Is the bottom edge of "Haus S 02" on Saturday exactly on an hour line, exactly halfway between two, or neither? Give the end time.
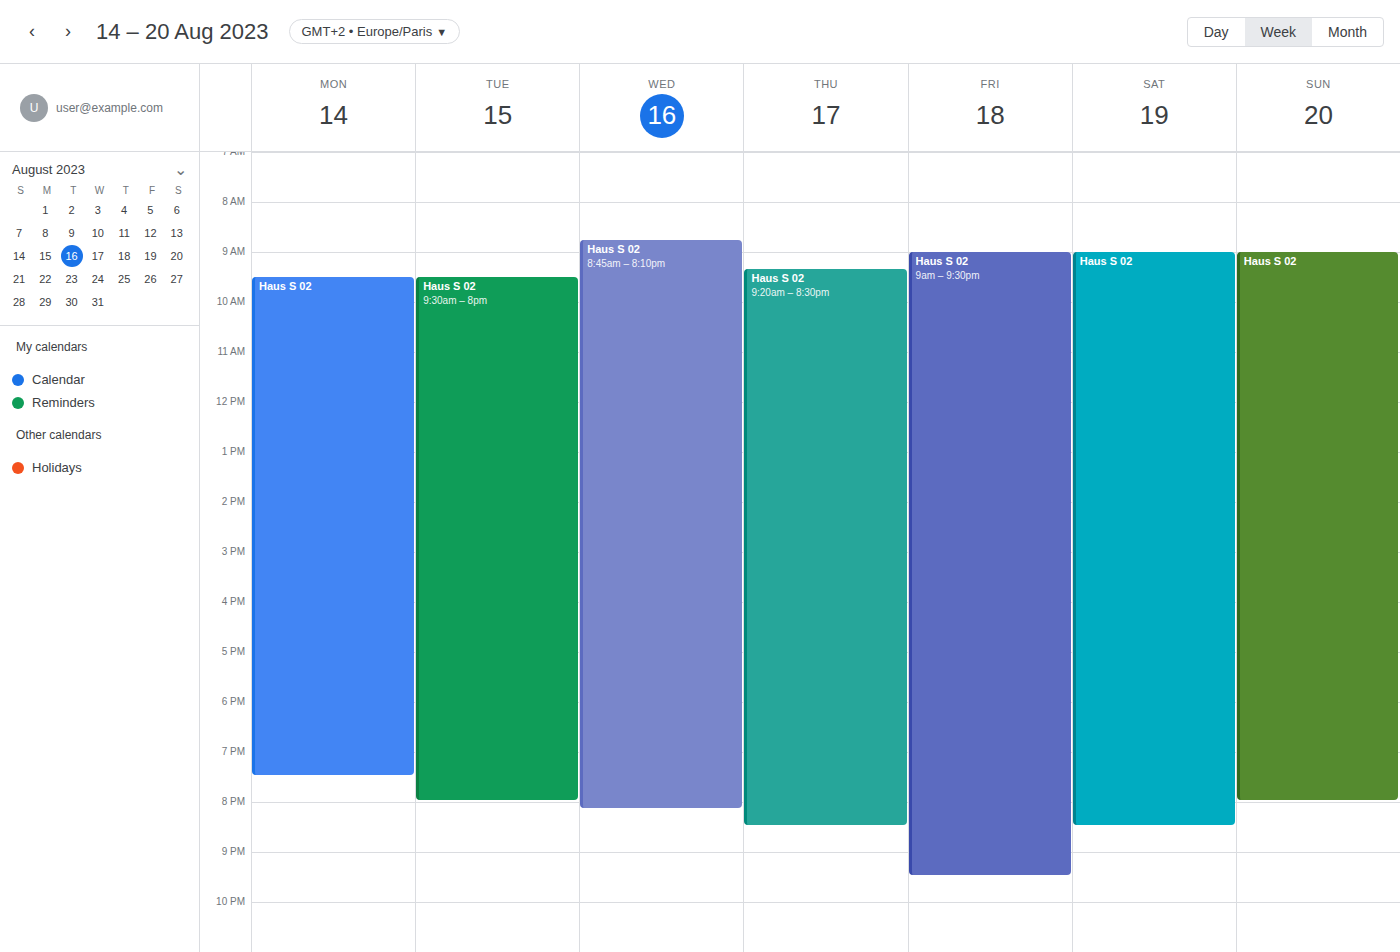
8:30 PM -- halfway between the 8 PM and 9 PM lines.